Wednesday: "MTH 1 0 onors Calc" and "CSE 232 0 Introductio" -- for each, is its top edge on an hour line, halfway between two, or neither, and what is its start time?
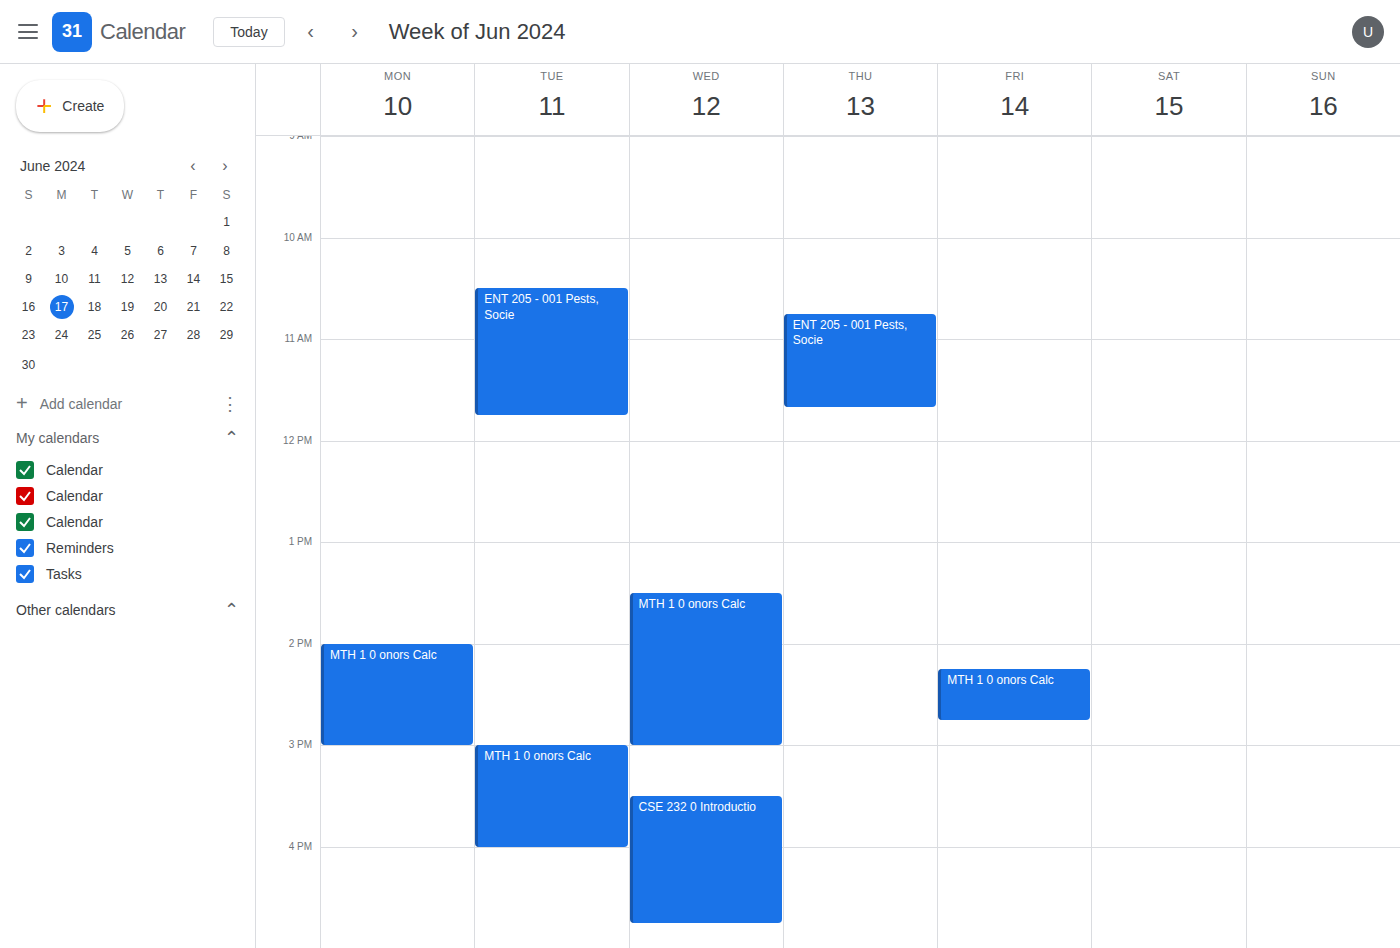
"MTH 1 0 onors Calc": 1:30 PM, halfway between the 1 PM and 2 PM lines. "CSE 232 0 Introductio": 3:30 PM, halfway between the 3 PM and 4 PM lines.